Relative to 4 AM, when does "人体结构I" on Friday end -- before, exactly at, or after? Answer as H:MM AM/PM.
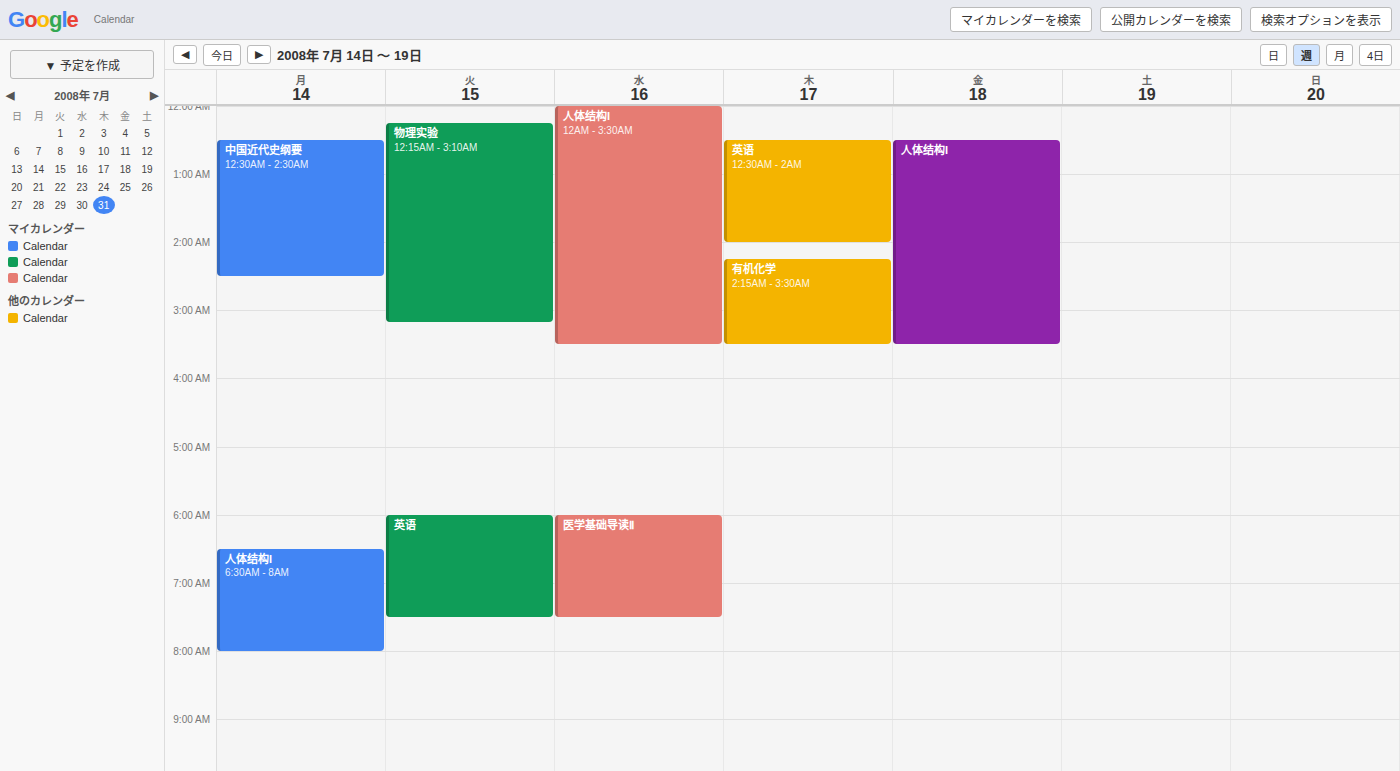
3:30 AM -- before 4 AM, 30 minutes above the 4 AM line.